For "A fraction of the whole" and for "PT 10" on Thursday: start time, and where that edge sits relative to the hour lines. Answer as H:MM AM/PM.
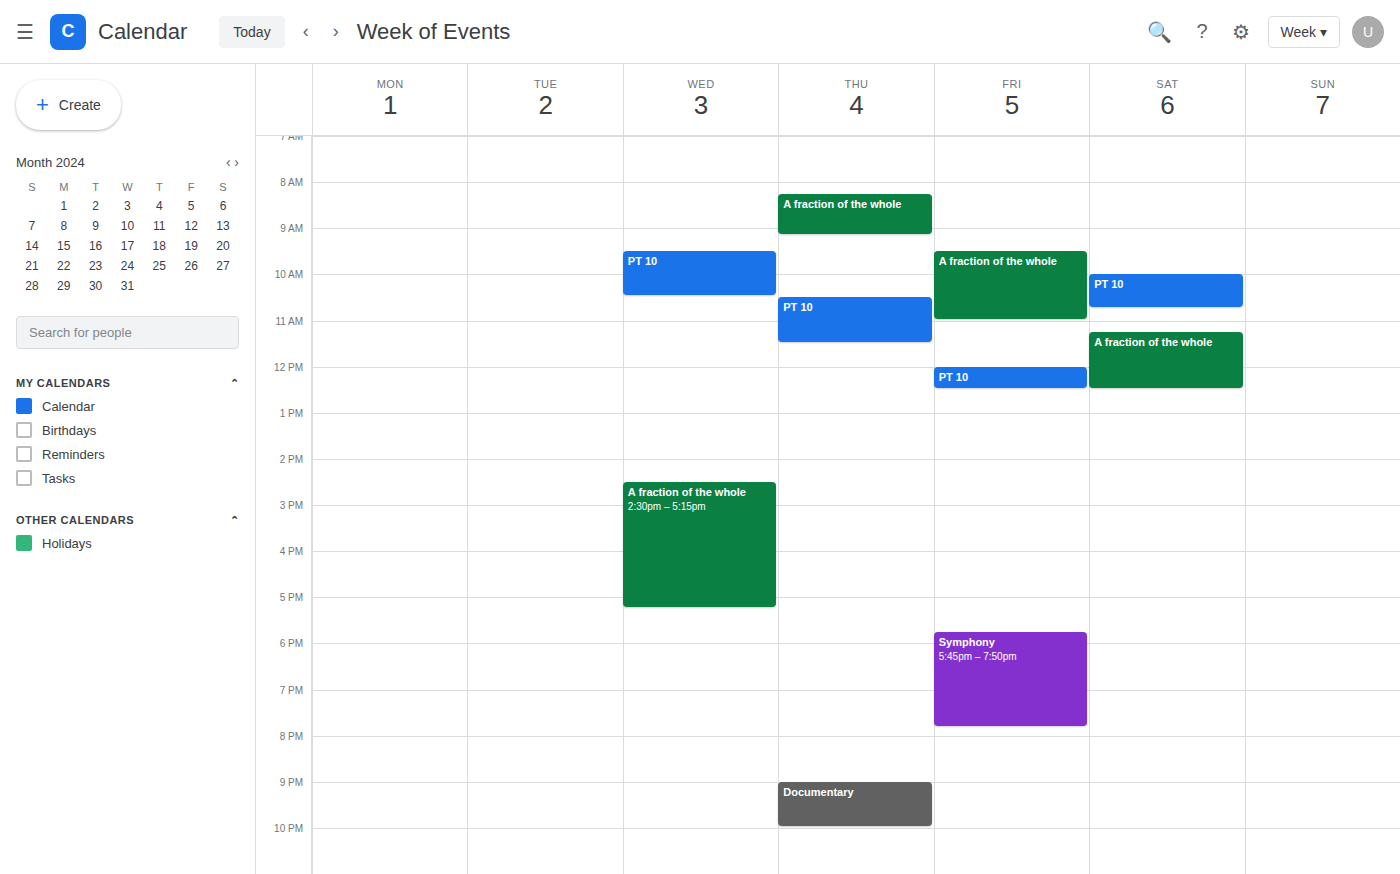
"A fraction of the whole": 8:15 AM, neither: a quarter of the way from the 8 AM line to the 9 AM line. "PT 10": 10:30 AM, halfway between the 10 AM and 11 AM lines.